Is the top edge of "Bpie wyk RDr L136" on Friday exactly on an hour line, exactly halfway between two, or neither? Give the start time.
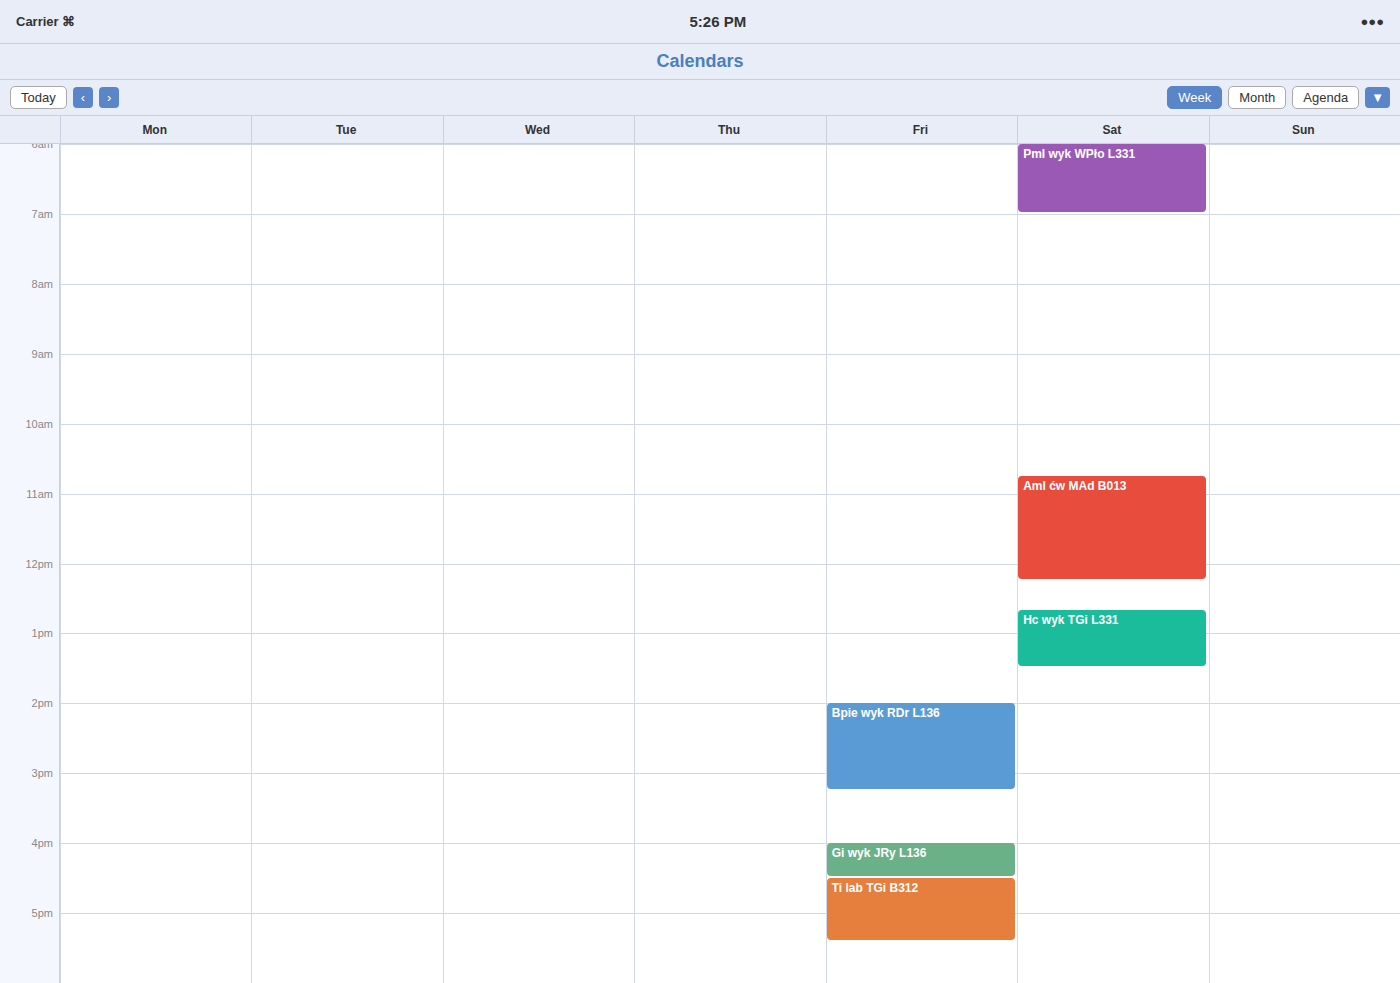
2:00 PM -- exactly on the 2 PM line.